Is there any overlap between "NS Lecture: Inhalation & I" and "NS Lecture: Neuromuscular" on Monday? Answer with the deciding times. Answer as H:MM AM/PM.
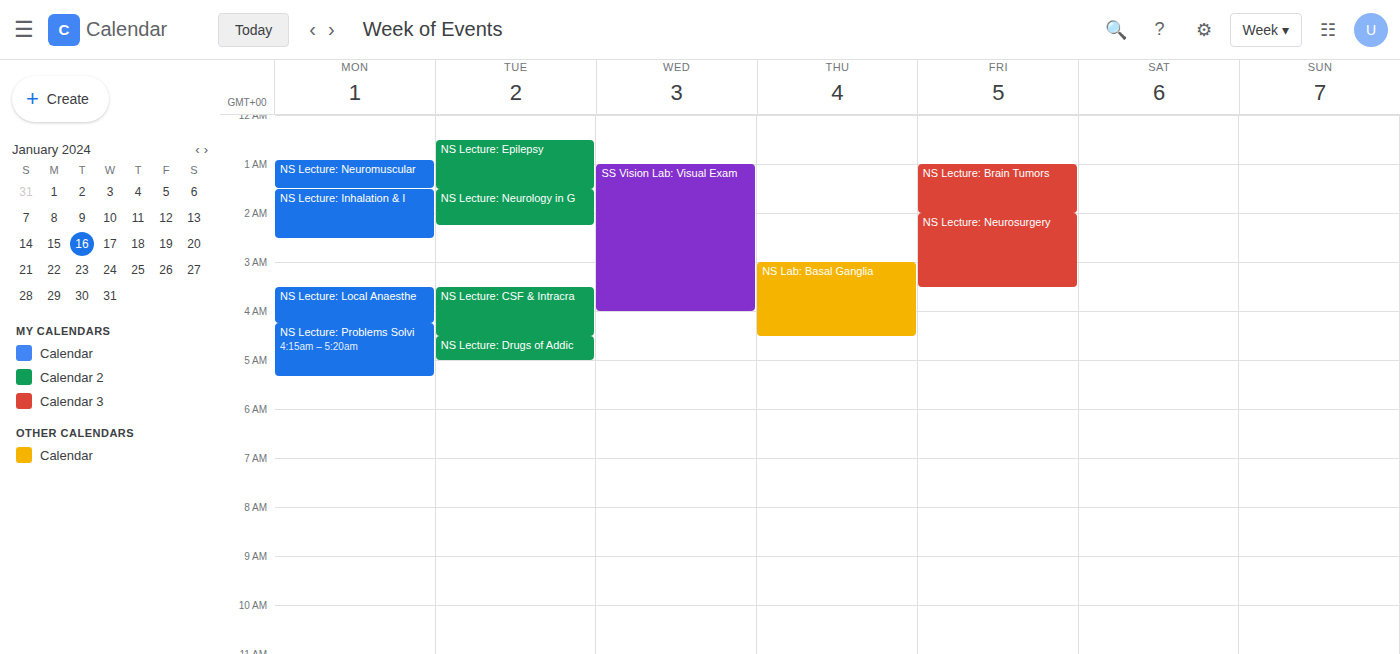
"NS Lecture: Neuromuscular" ends at 1:30 AM, exactly when "NS Lecture: Inhalation & I" starts -- they touch but do not overlap.